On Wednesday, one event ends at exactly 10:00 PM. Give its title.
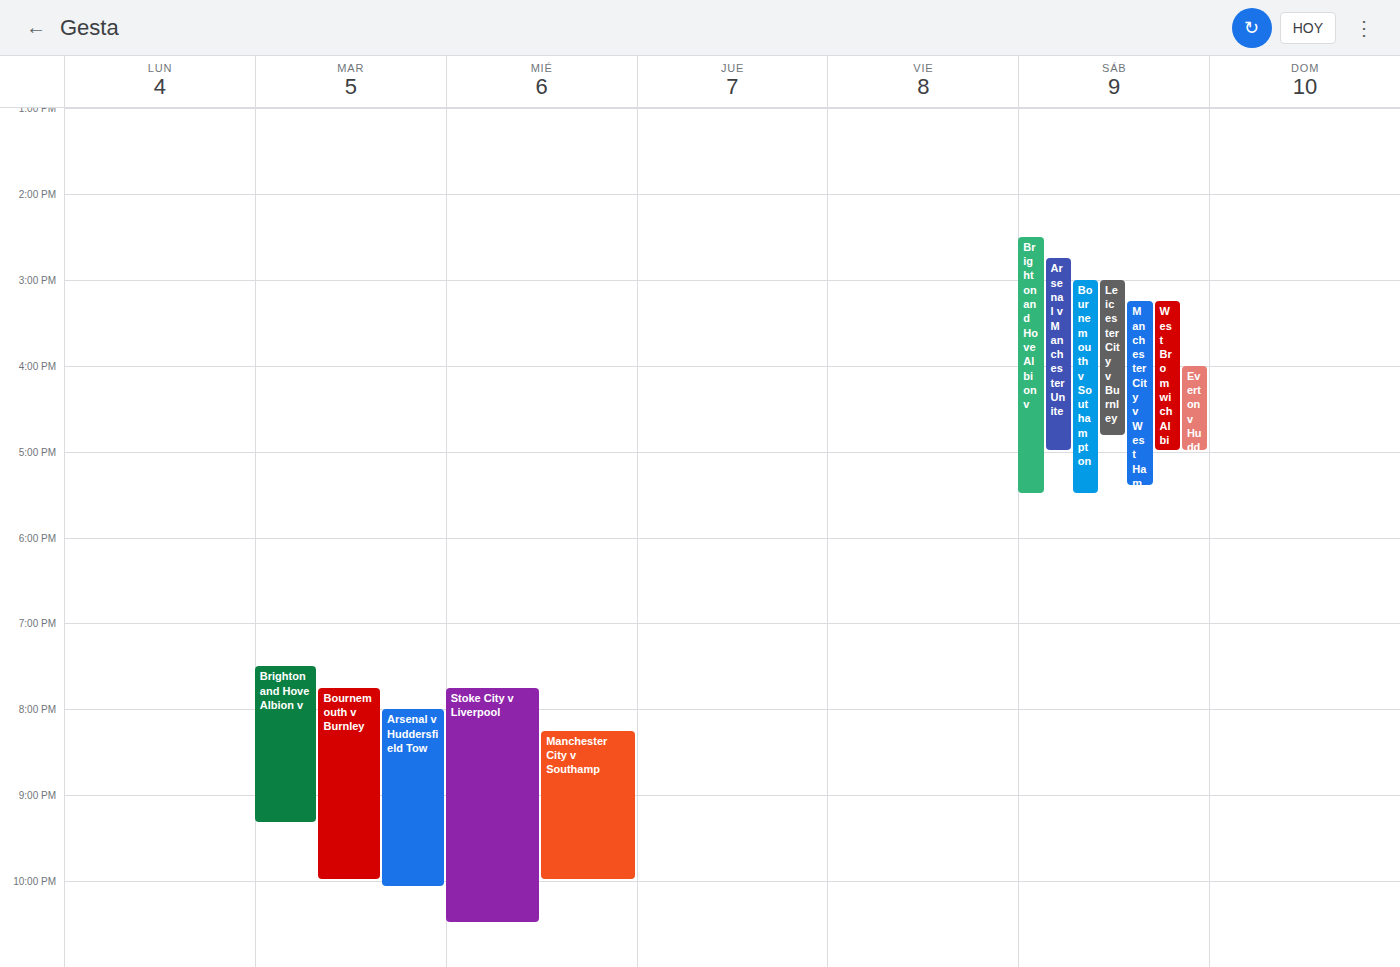
"Manchester City v Southamp"